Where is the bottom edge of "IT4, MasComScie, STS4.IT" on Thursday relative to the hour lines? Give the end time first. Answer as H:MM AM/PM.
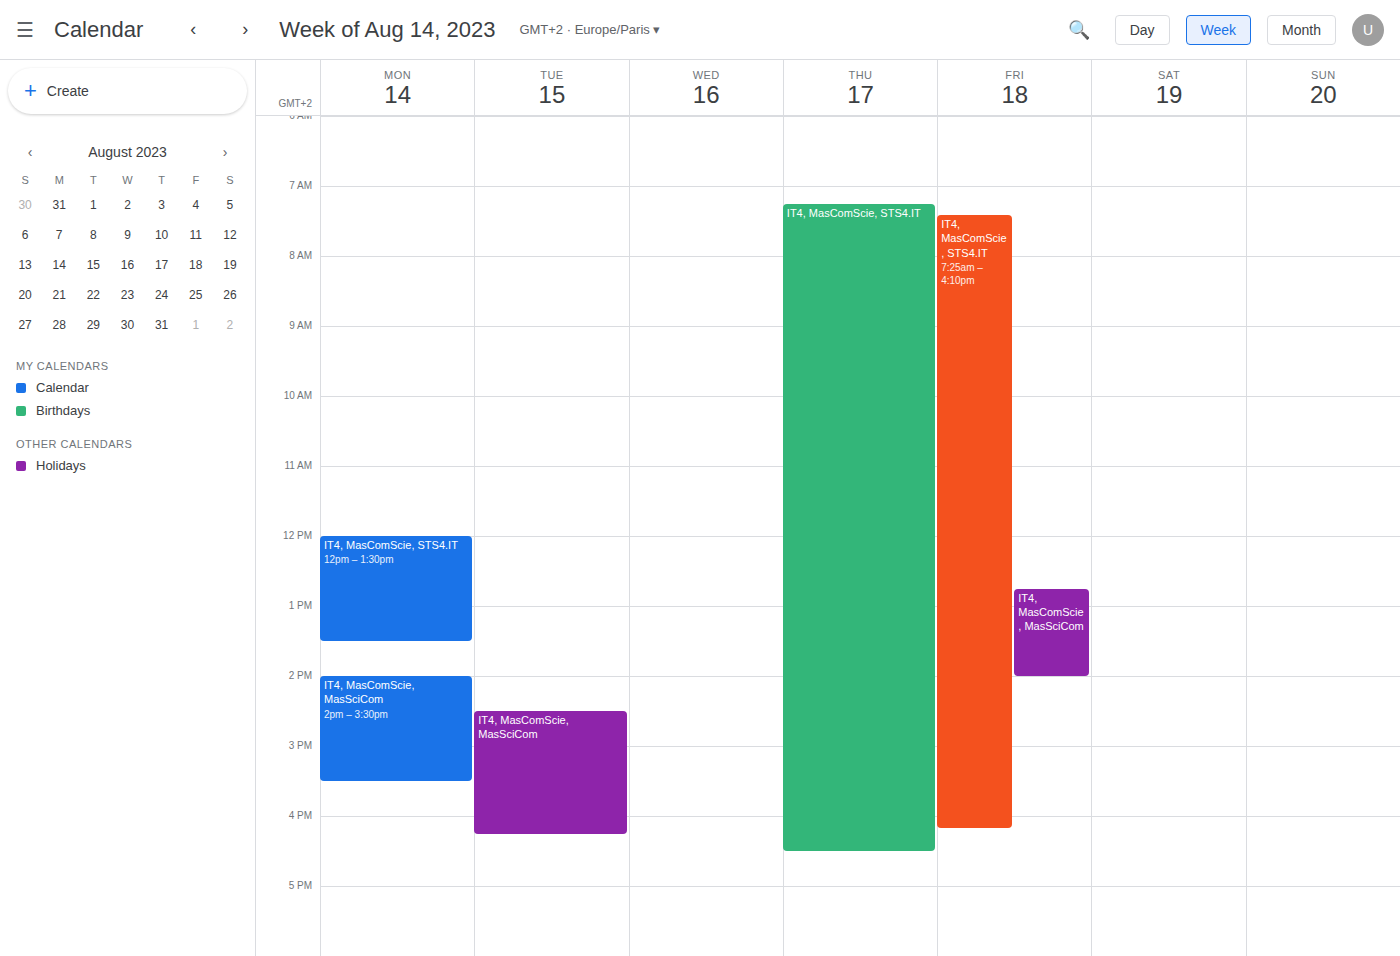
4:30 PM -- halfway between the 4 PM and 5 PM lines.